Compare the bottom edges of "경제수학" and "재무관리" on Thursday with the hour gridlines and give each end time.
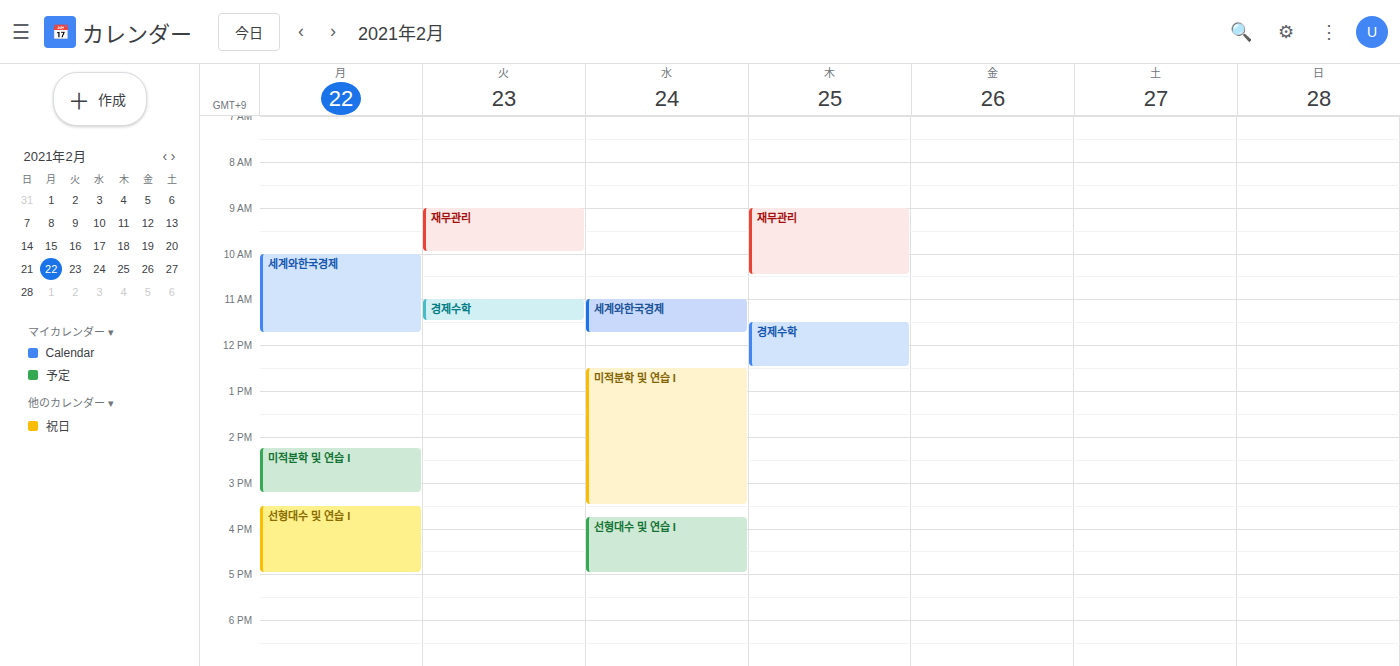
"경제수학": 12:30 PM, halfway between the 12 PM and 1 PM lines. "재무관리": 10:30 AM, halfway between the 10 AM and 11 AM lines.